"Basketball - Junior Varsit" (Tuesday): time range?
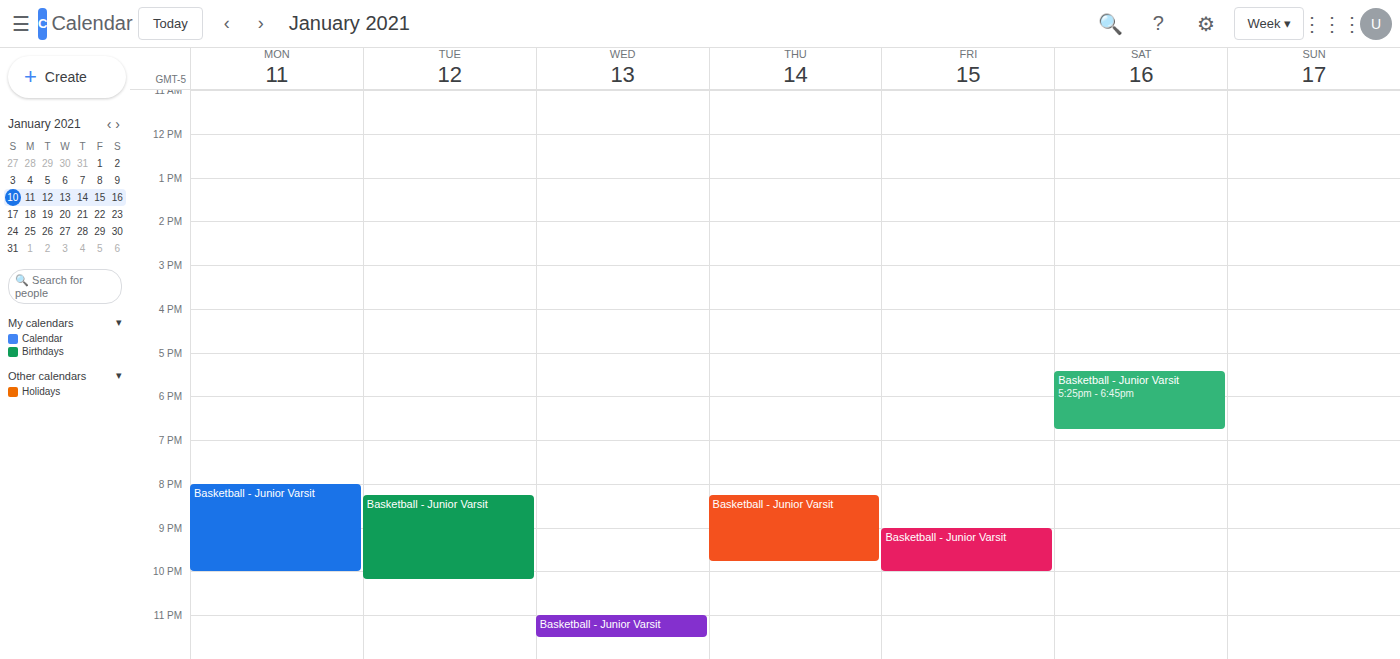
8:15 PM to 10:10 PM